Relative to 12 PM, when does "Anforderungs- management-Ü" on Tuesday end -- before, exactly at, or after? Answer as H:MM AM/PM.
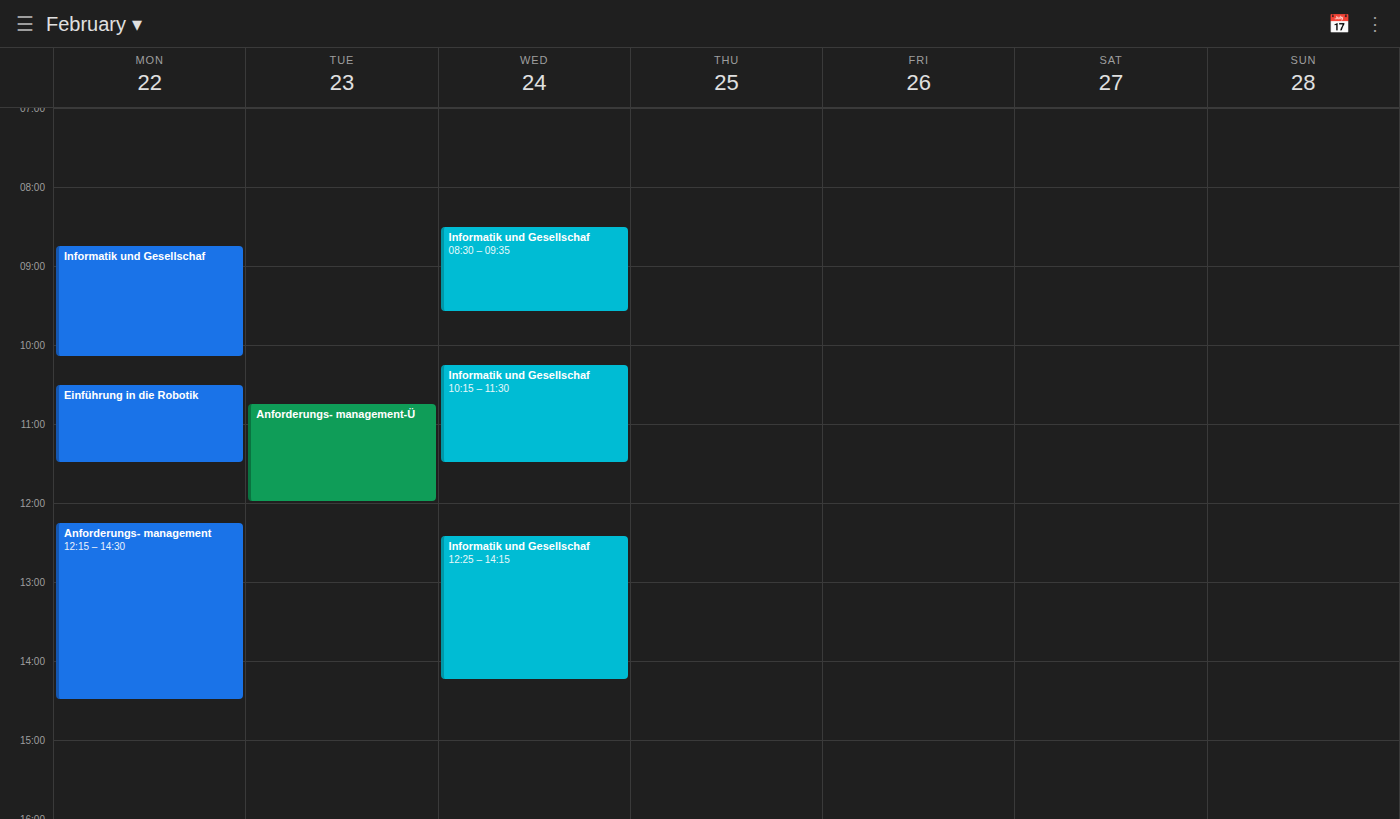
12:00 PM -- exactly at 12 PM, on the 12 PM line.